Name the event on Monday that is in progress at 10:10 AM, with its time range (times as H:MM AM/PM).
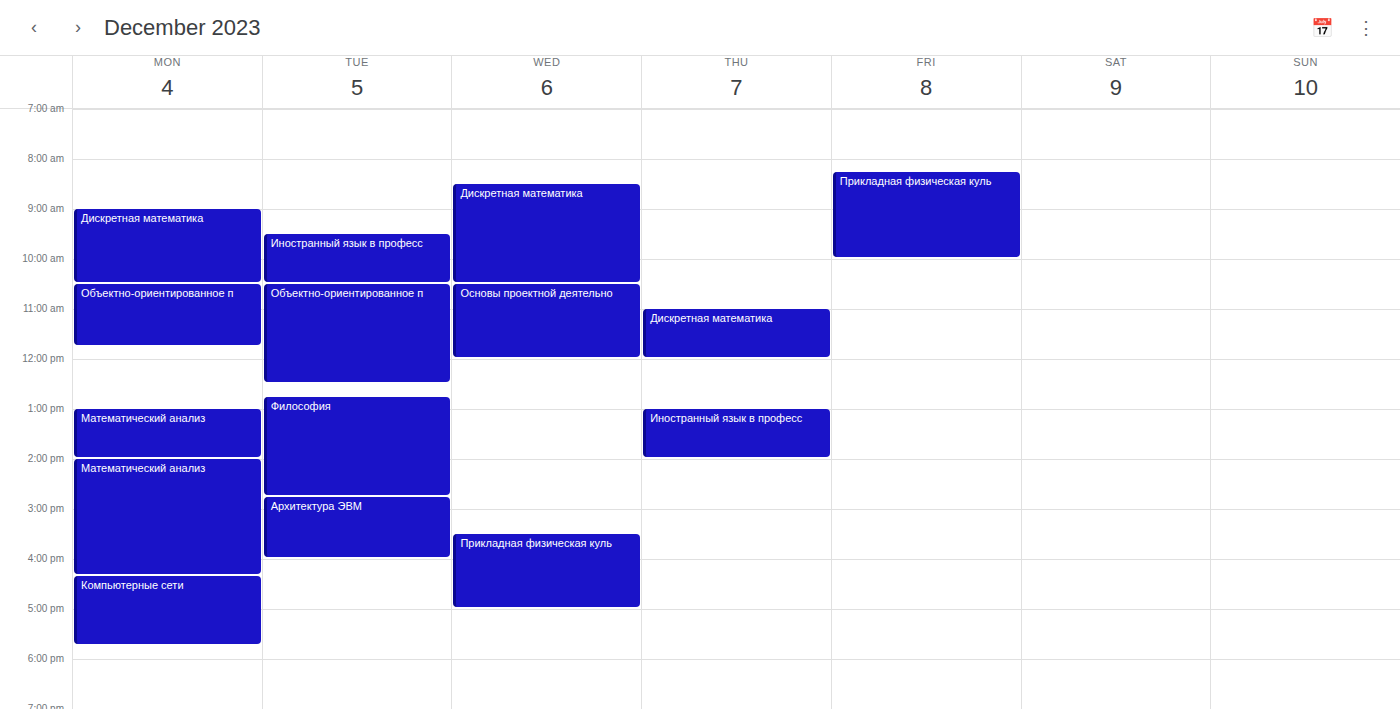
"Дискретная математика", 9:00 AM to 10:30 AM